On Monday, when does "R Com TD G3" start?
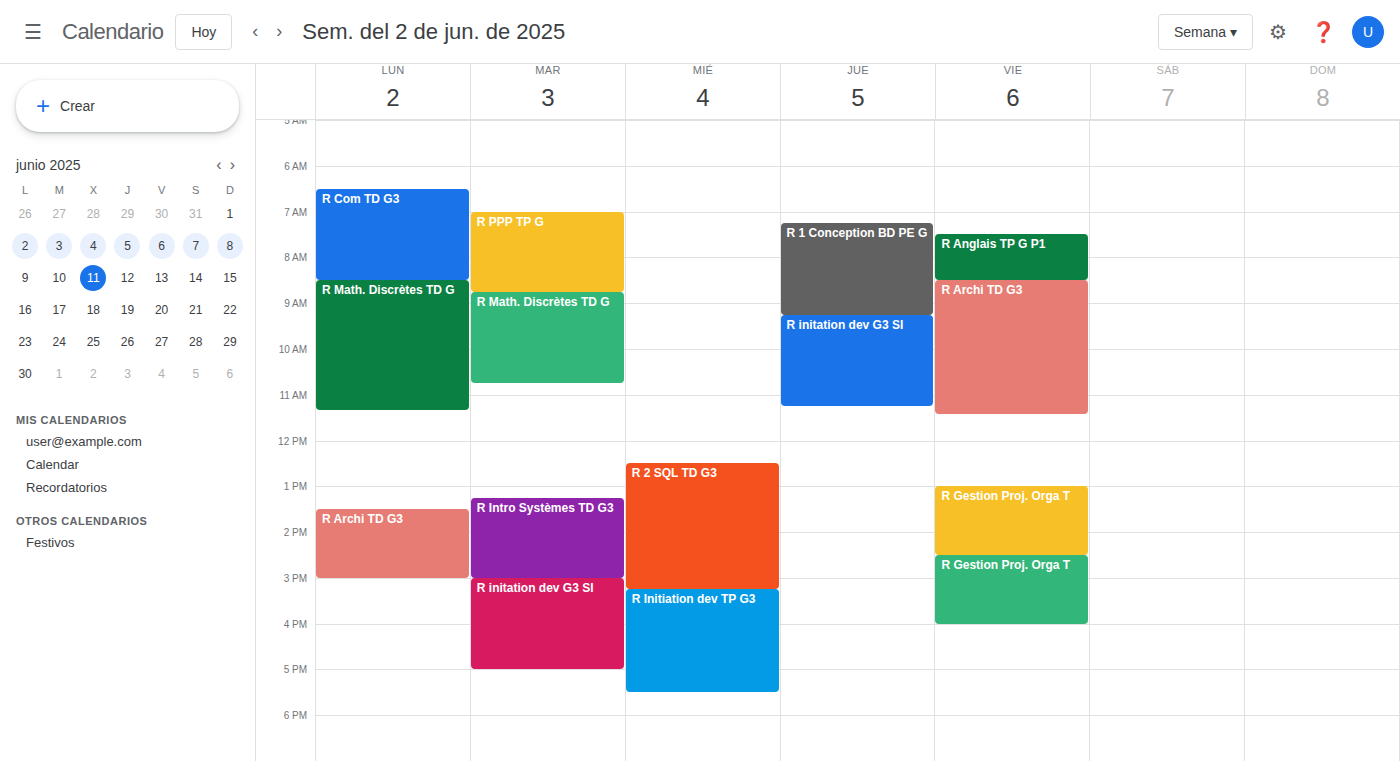
6:30 AM